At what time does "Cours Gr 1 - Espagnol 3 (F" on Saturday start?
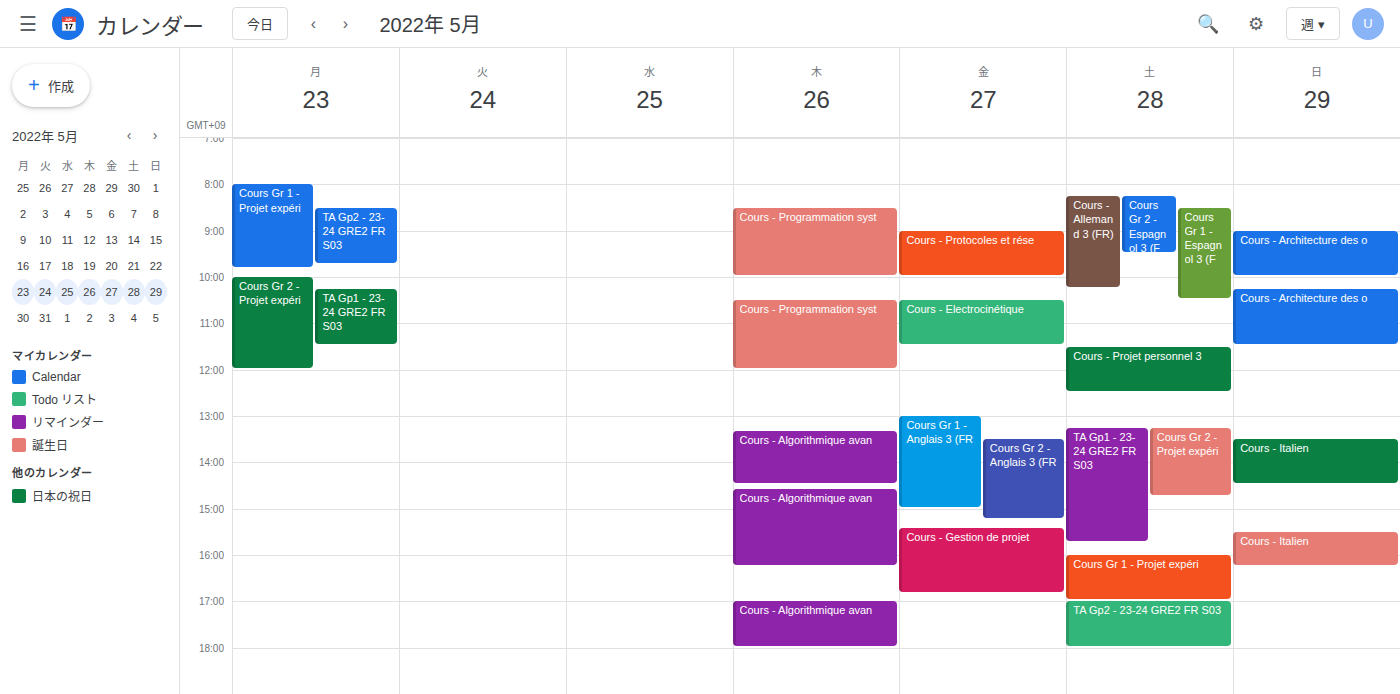
8:30 AM